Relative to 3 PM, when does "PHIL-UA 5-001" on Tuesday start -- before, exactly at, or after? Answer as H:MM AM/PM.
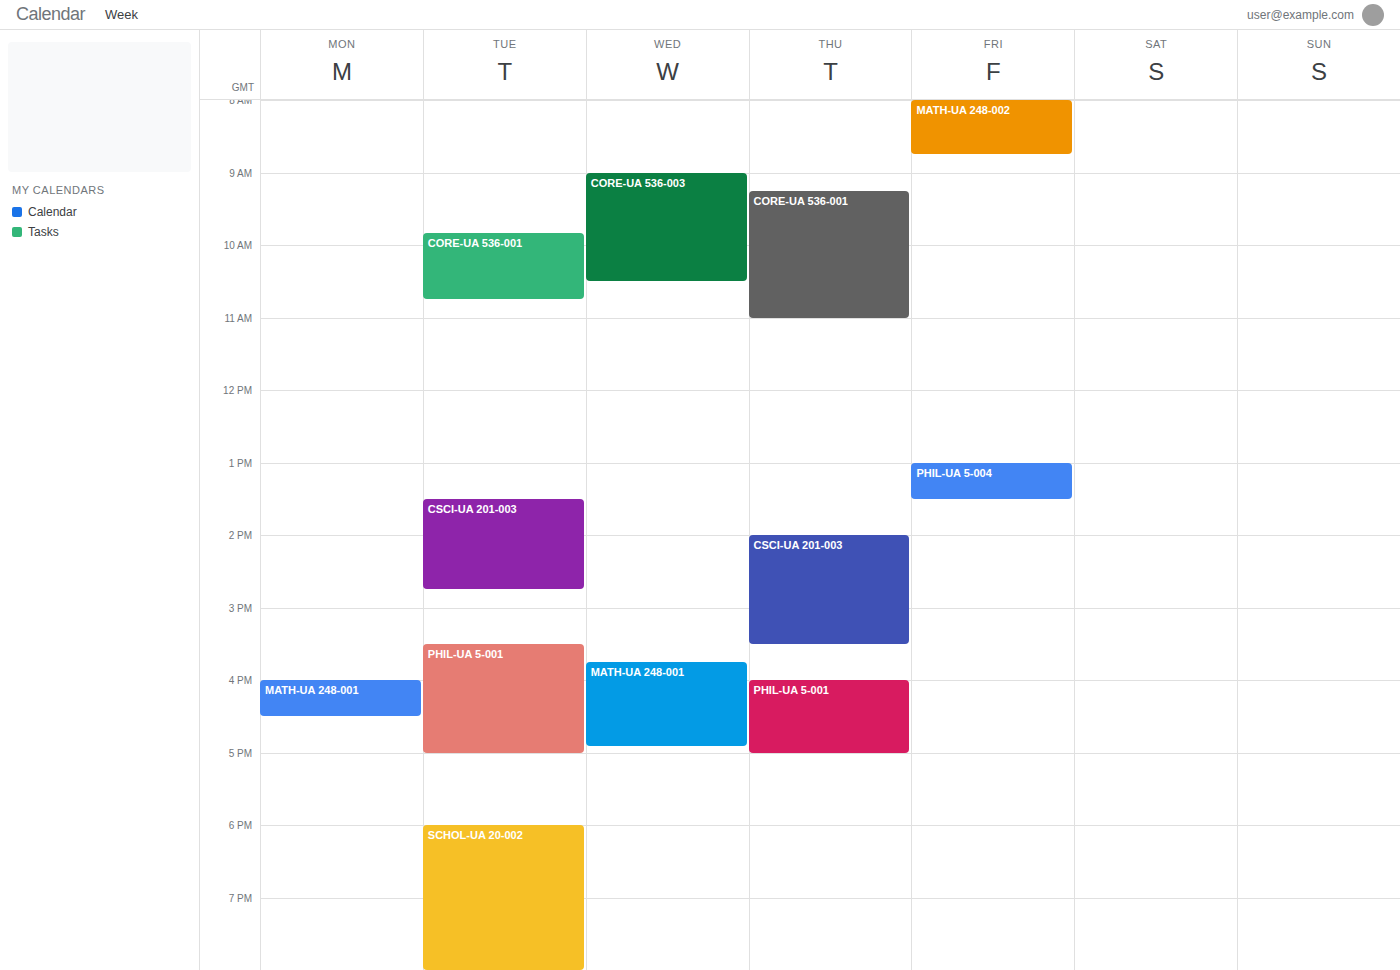
3:30 PM -- after 3 PM, 30 minutes below the 3 PM line.